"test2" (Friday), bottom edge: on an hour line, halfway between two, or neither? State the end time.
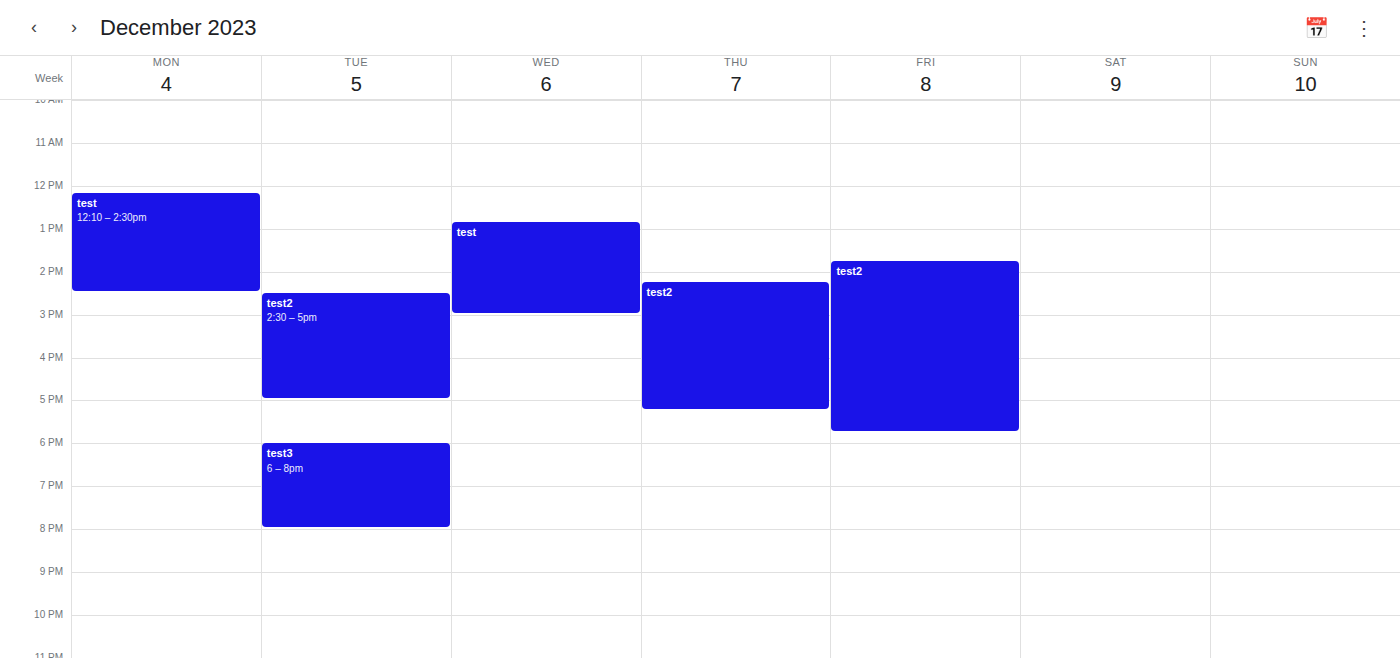
5:45 PM -- neither: three quarters of the way from the 5 PM line to the 6 PM line.